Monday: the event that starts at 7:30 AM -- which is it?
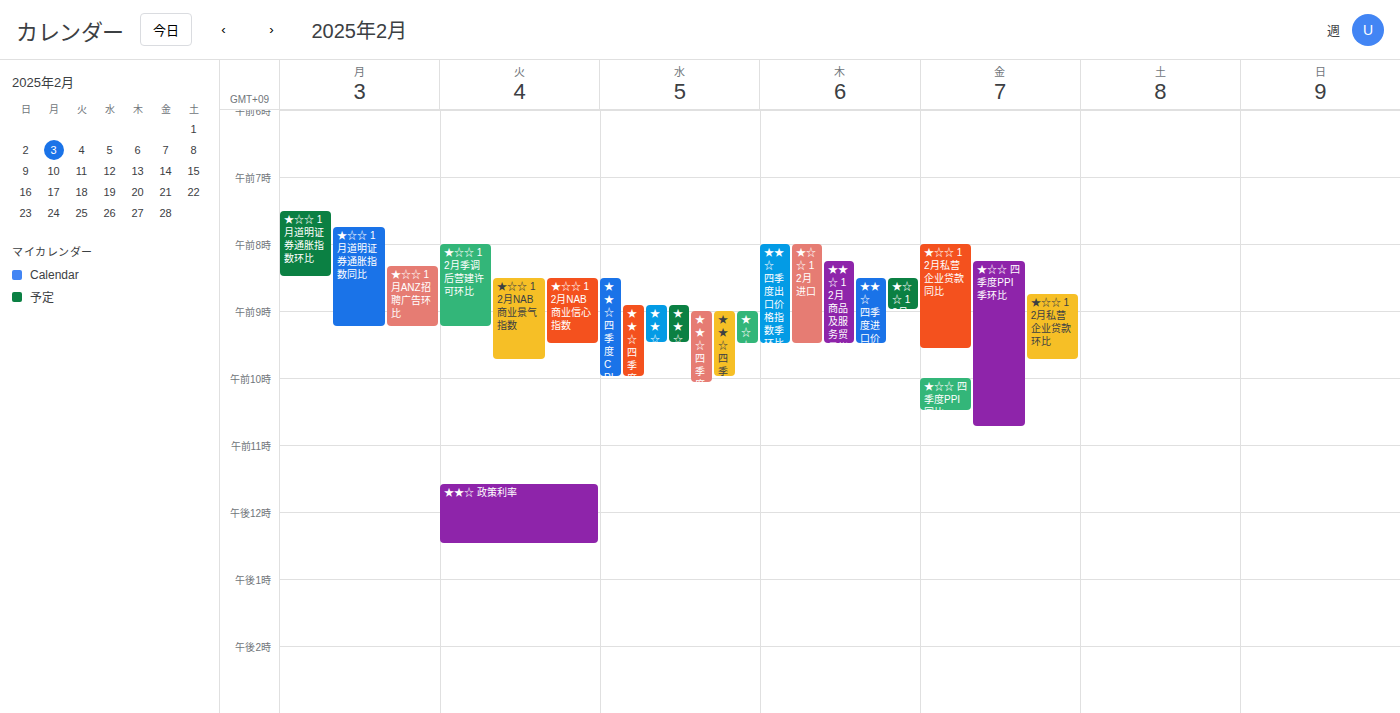
"★☆☆ 1月道明证券通胀指数环比"